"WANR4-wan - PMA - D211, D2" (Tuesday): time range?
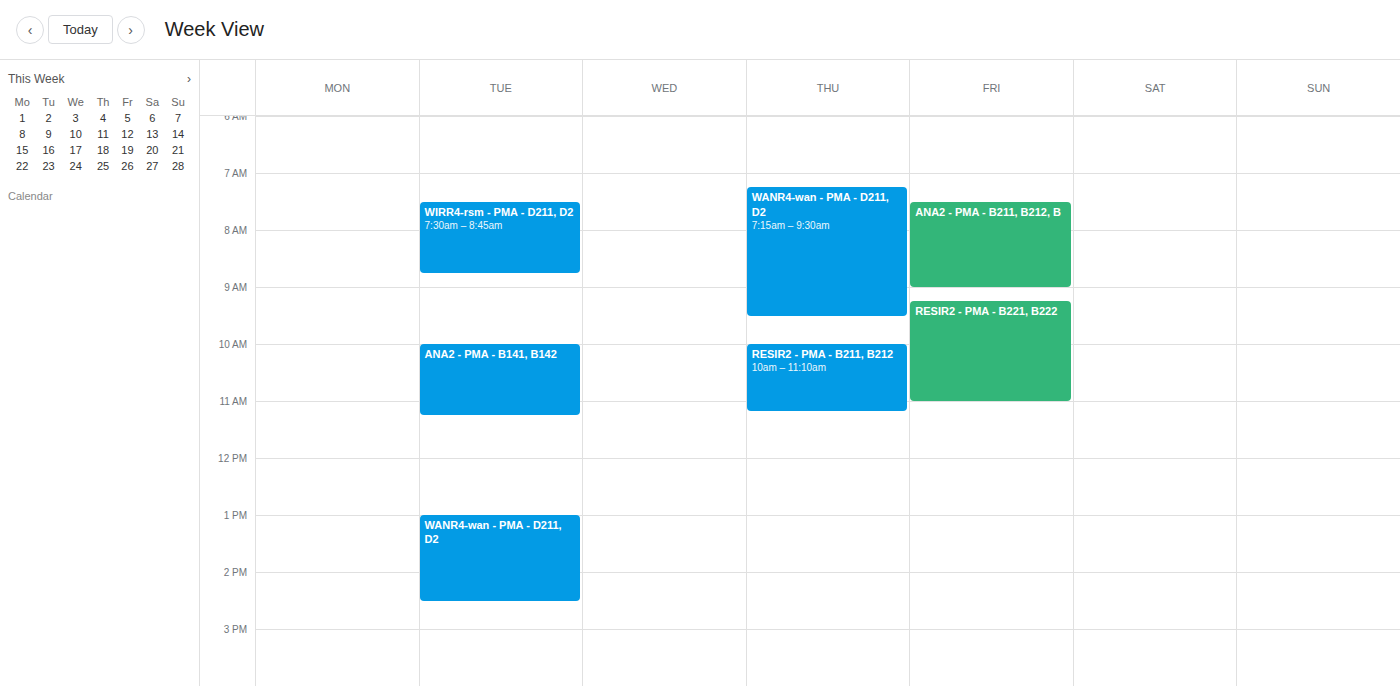
1:00 PM to 2:30 PM